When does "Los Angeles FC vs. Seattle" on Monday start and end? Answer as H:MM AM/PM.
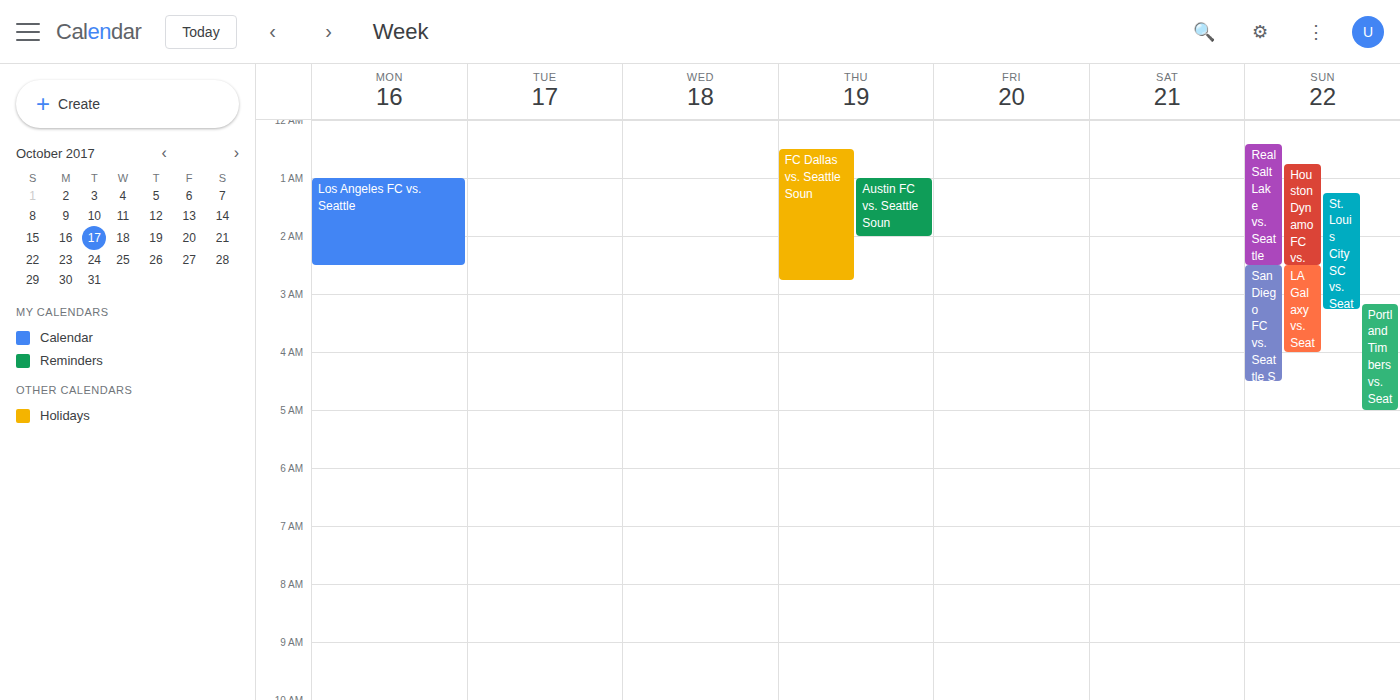
1:00 AM to 2:30 AM